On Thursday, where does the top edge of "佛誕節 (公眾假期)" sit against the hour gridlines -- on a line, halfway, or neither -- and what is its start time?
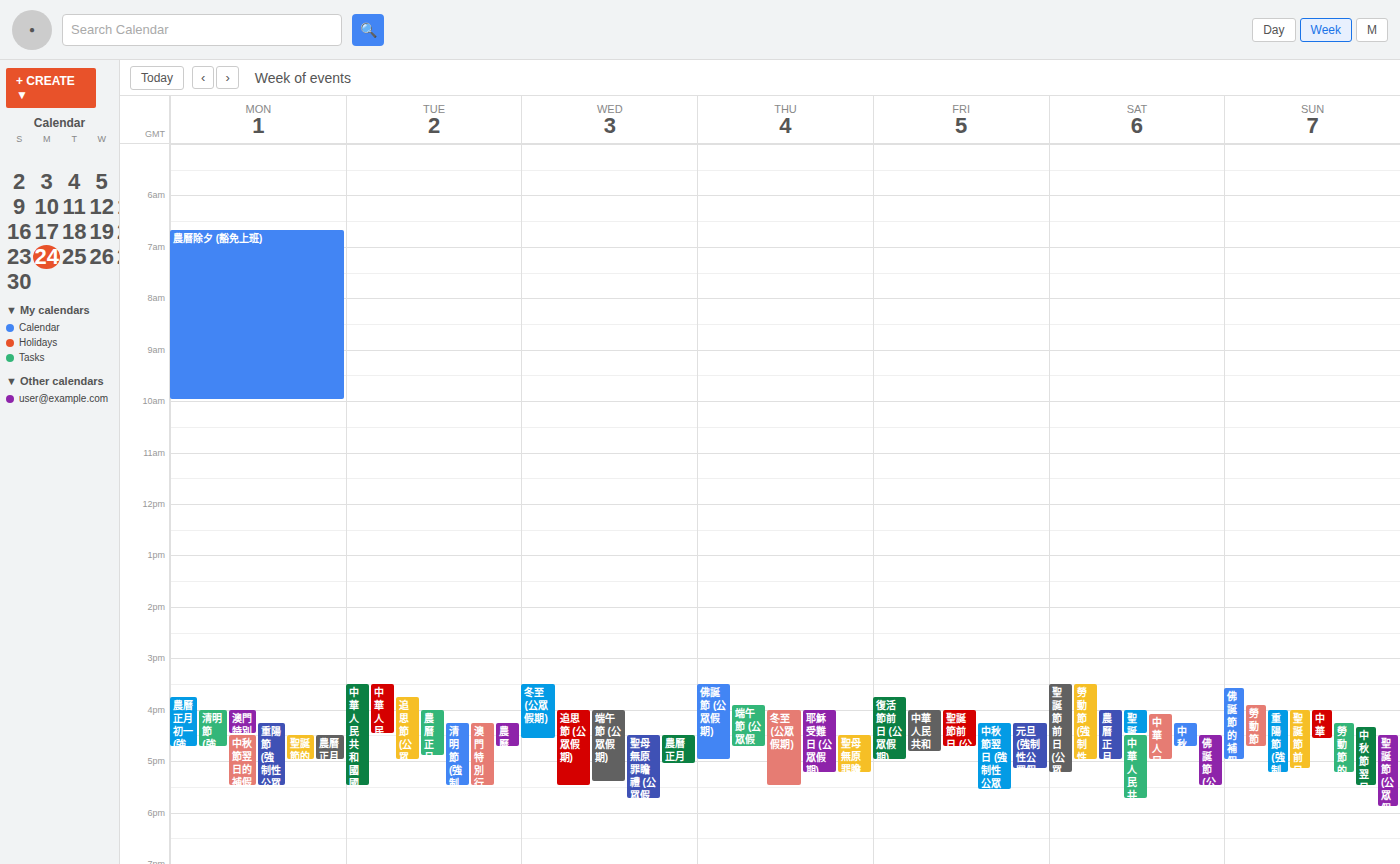
3:30 PM -- halfway between the 3 PM and 4 PM lines.